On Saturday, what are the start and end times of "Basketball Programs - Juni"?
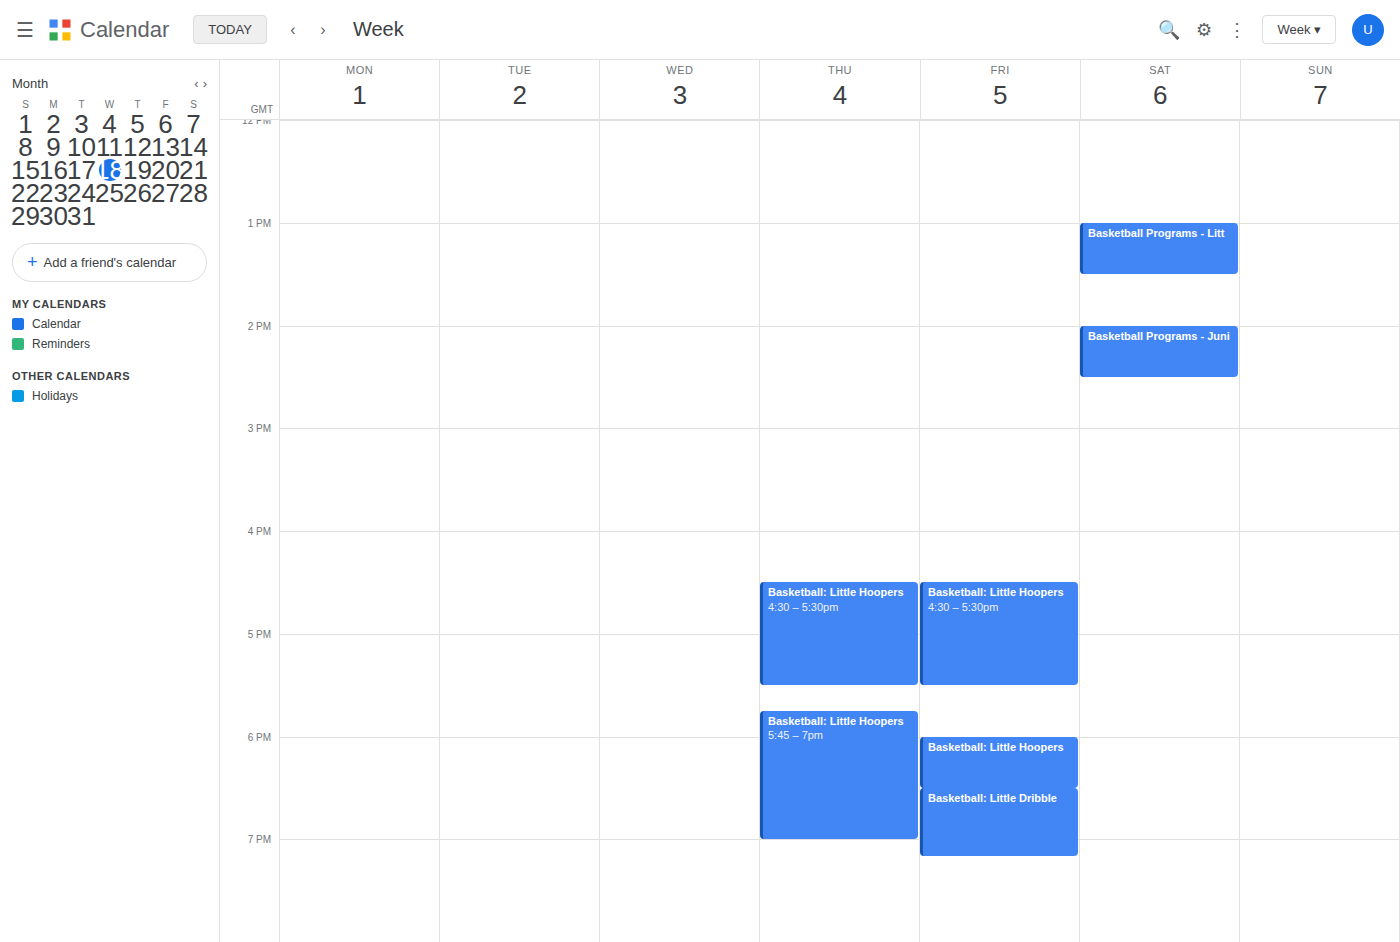
2:00 PM to 2:30 PM